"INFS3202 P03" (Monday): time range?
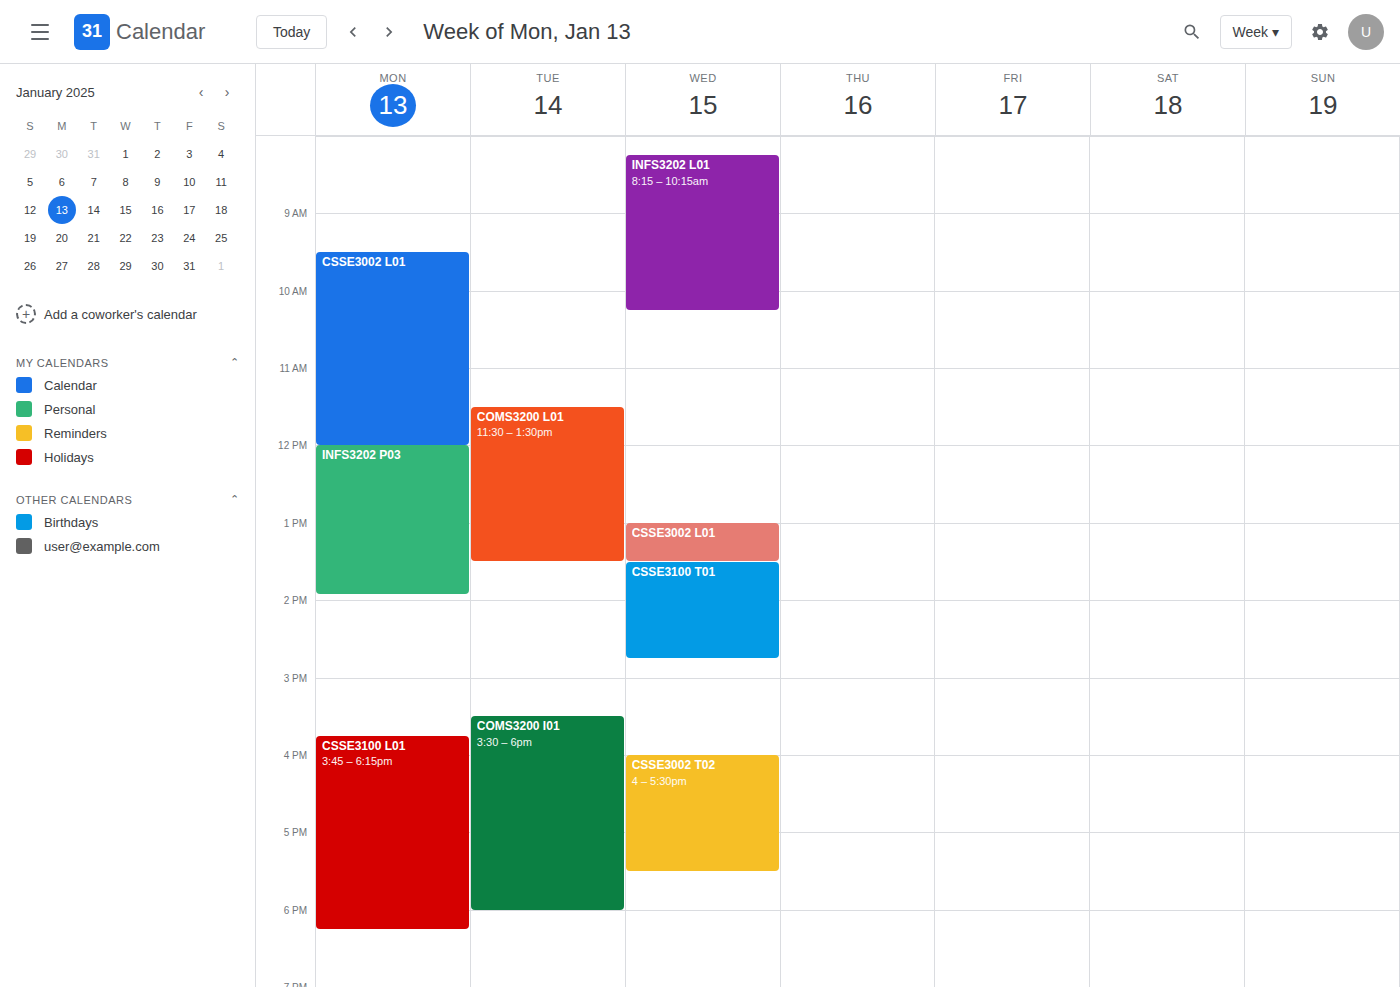
12:00 PM to 1:55 PM